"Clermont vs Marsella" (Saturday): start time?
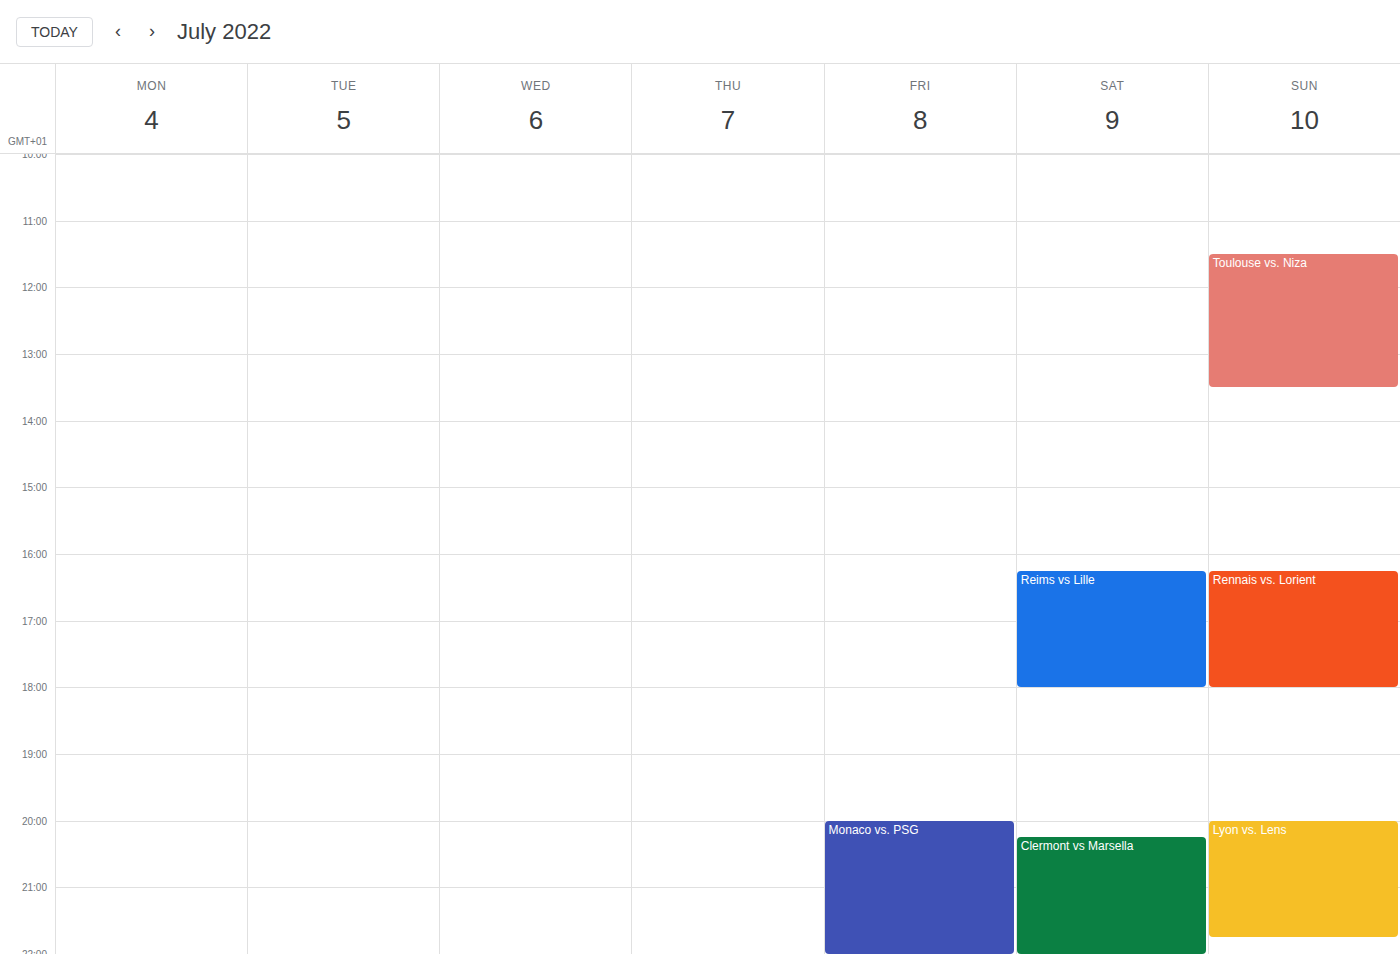
8:15 PM